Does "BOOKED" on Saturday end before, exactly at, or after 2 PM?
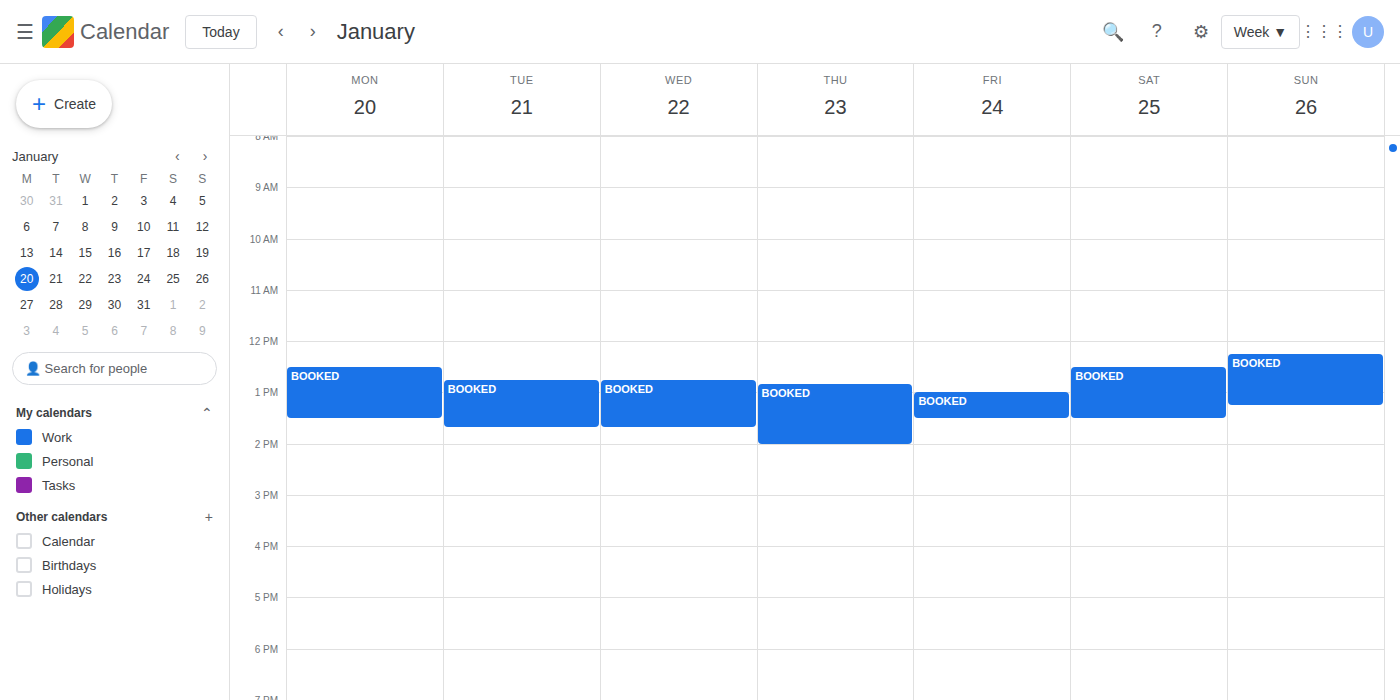
1:30 PM -- before 2 PM, 30 minutes above the 2 PM line.